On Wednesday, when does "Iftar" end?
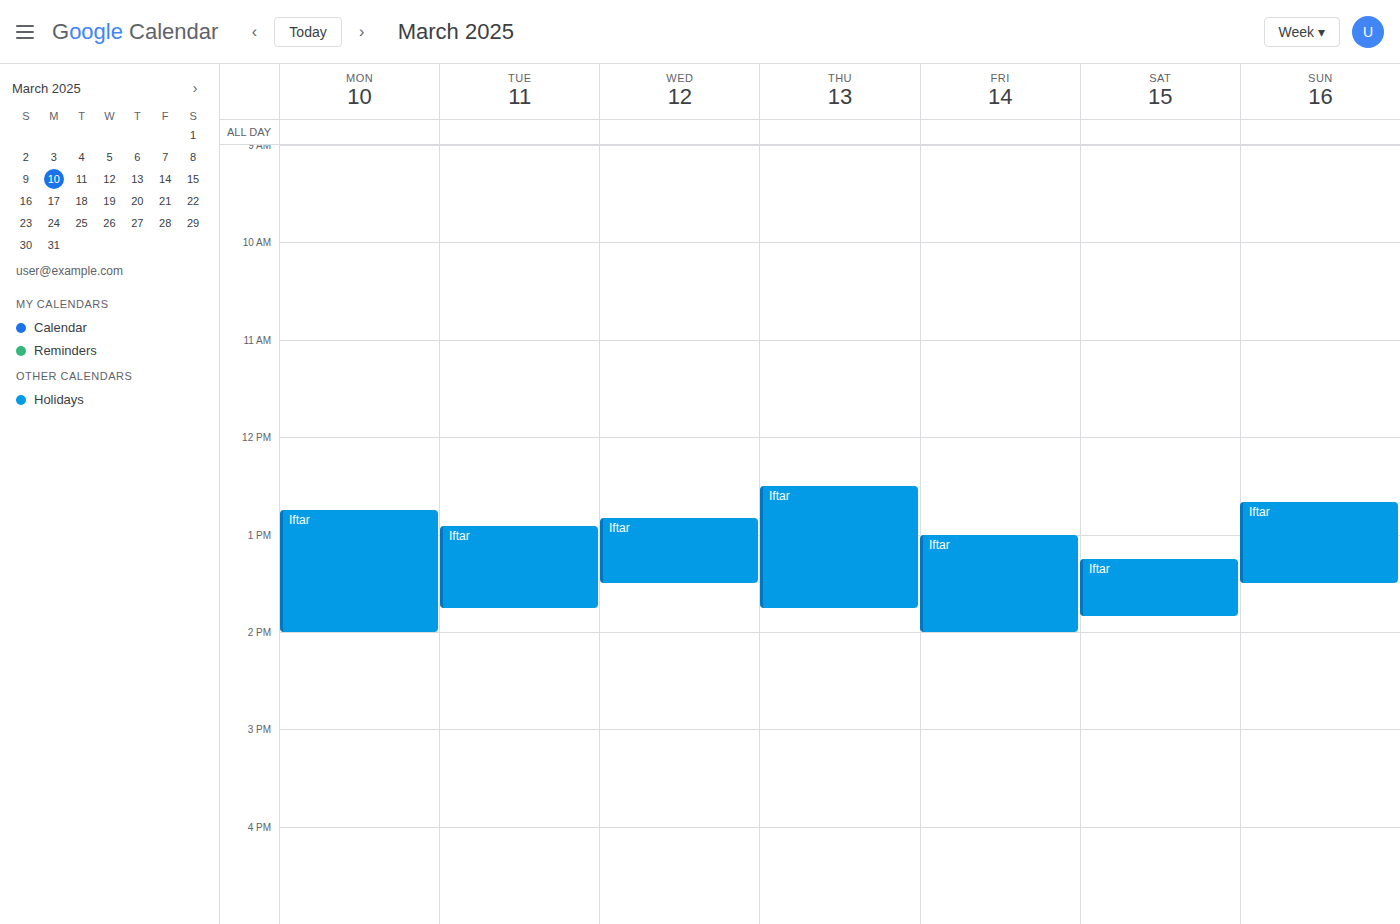
1:30 PM